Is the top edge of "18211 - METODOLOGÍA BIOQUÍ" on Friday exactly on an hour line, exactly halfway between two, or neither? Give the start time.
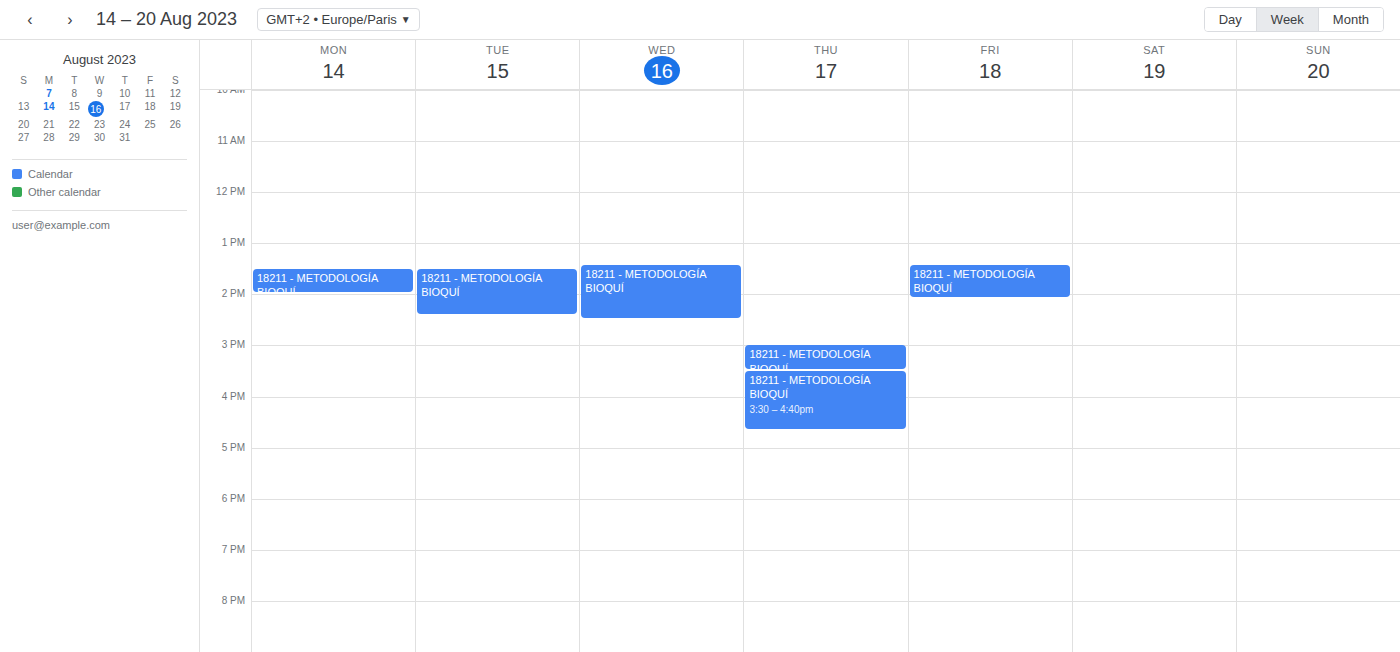
1:25 PM -- neither: 25 minutes below the 1 PM line and 35 minutes above the 2 PM line.